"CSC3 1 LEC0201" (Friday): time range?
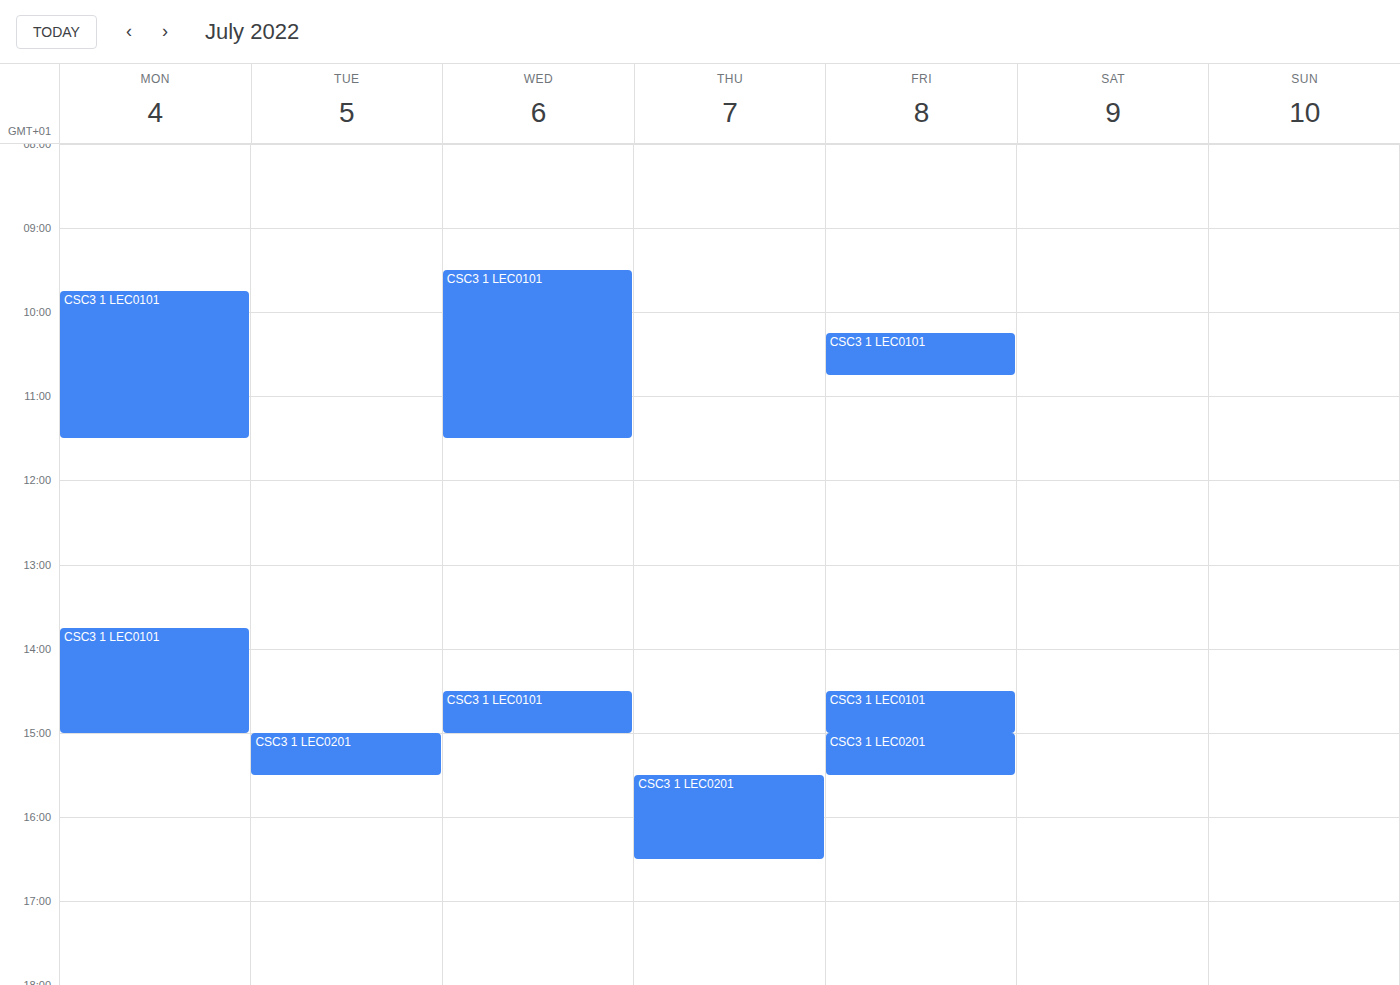
3:00 PM to 3:30 PM